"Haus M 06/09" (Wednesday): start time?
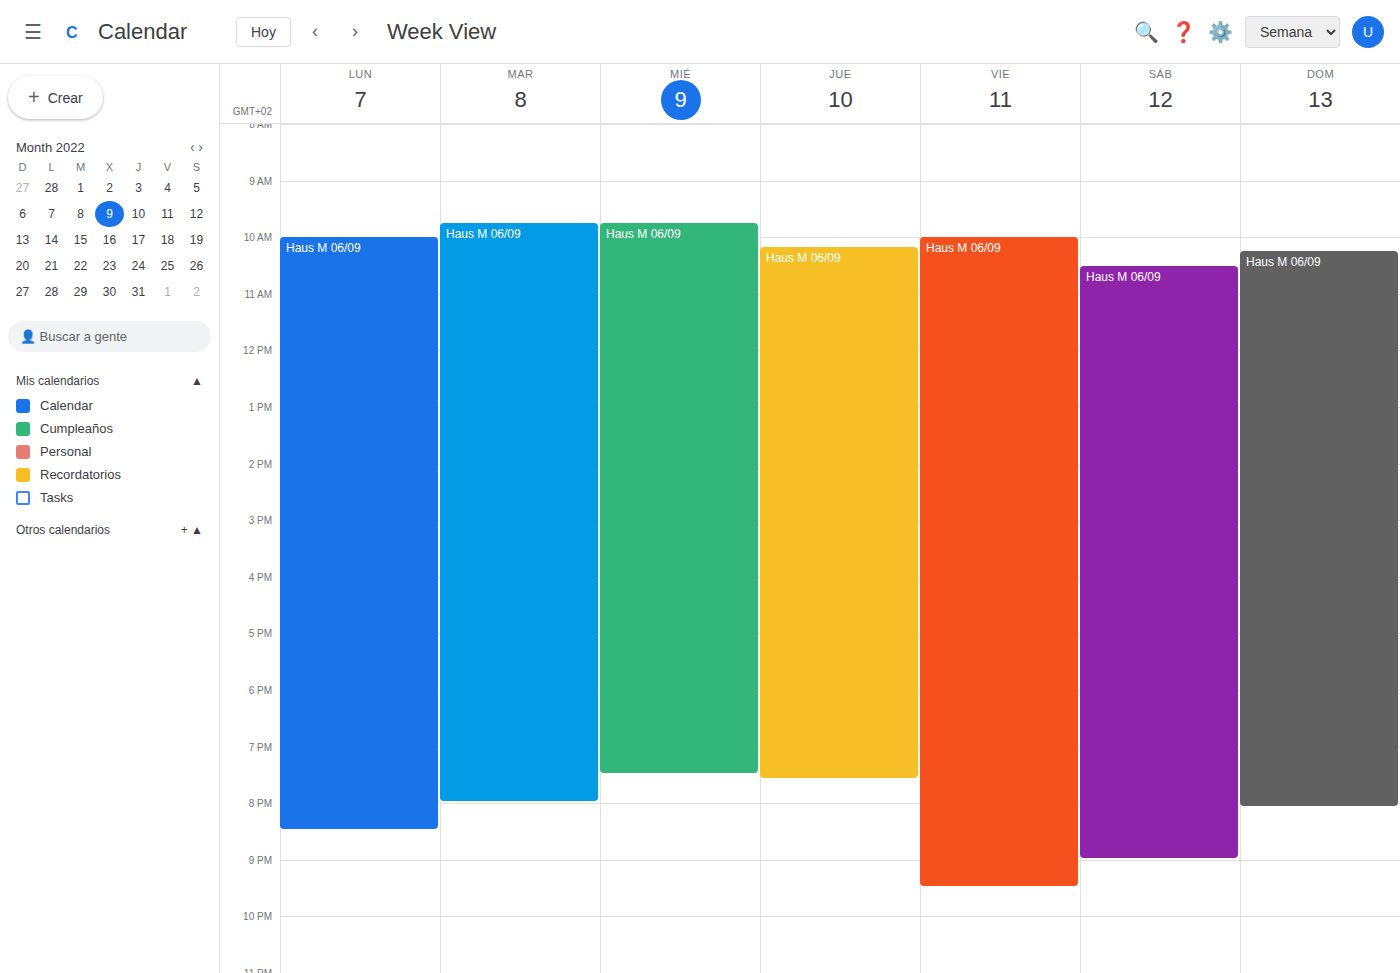
09:45